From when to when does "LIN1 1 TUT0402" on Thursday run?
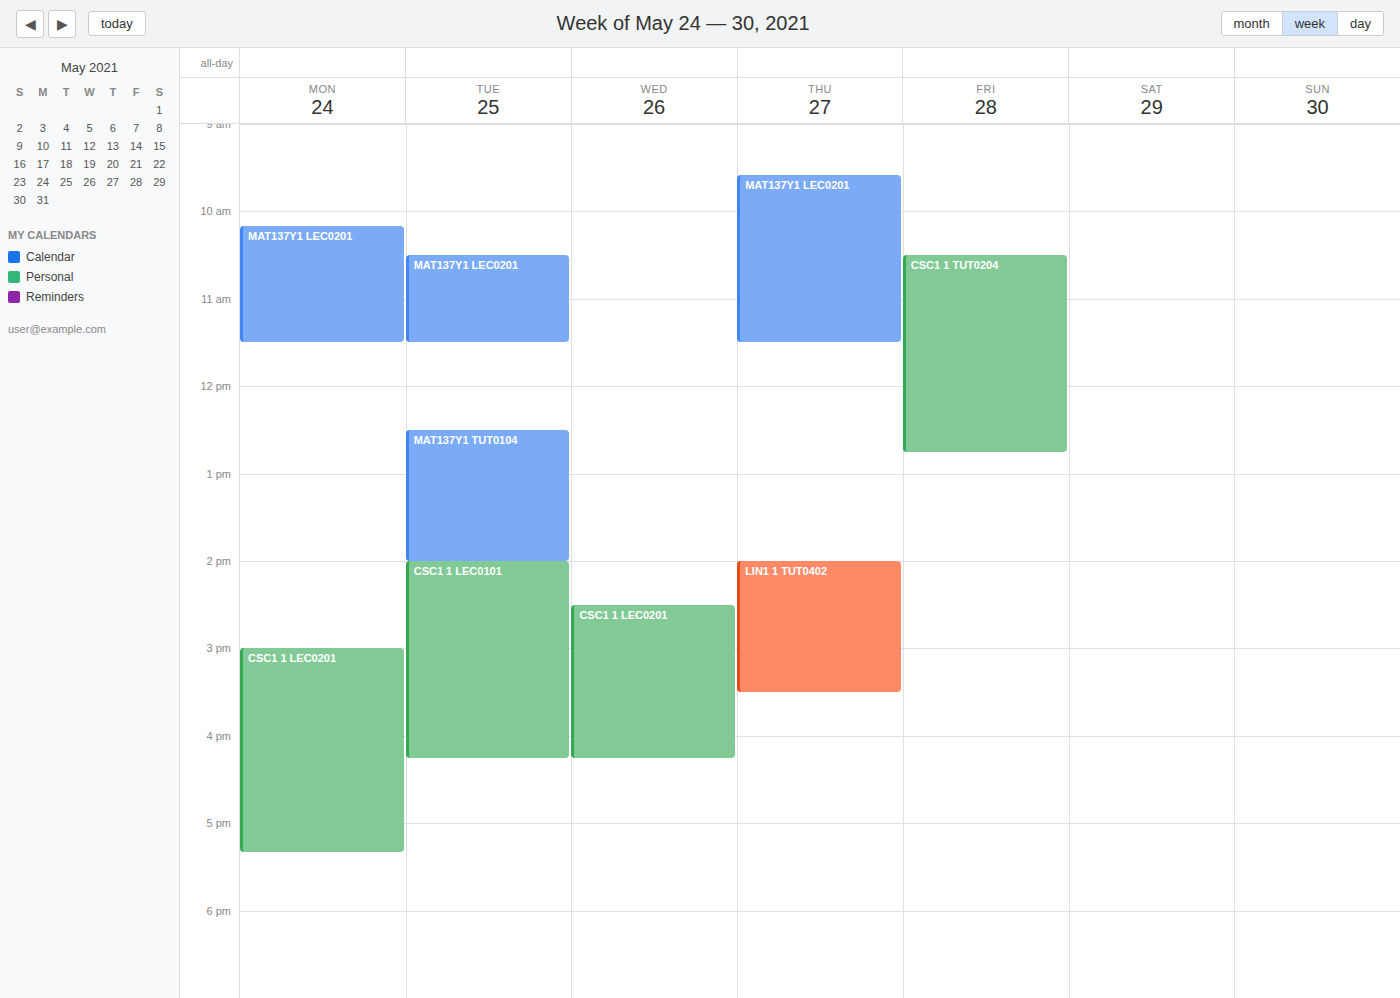
2:00 PM to 3:30 PM